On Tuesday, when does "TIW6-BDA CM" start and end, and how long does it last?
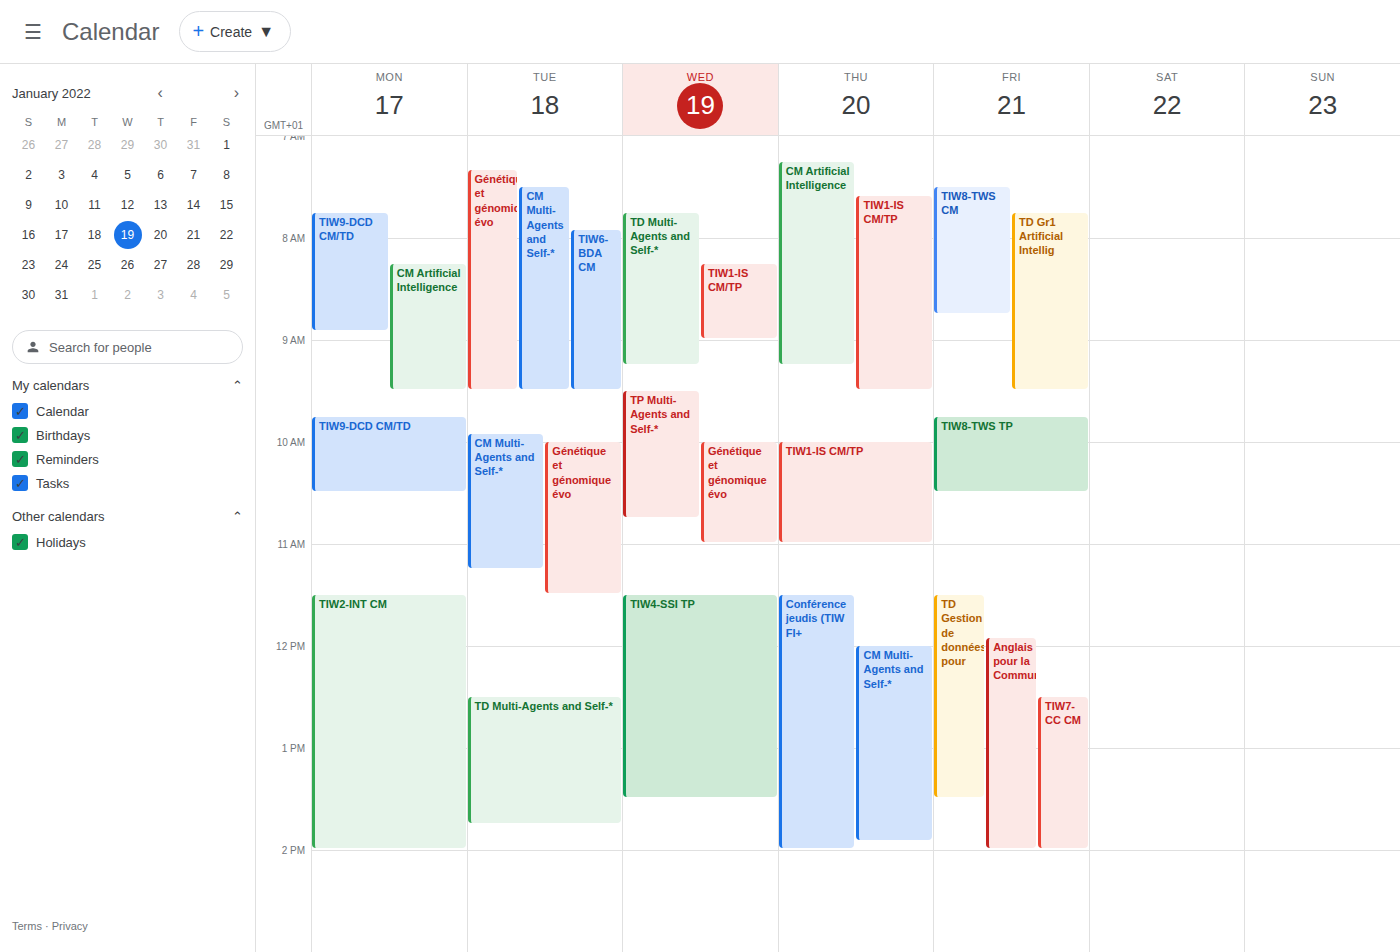
7:55 AM to 9:30 AM, 1 hour 35 minutes